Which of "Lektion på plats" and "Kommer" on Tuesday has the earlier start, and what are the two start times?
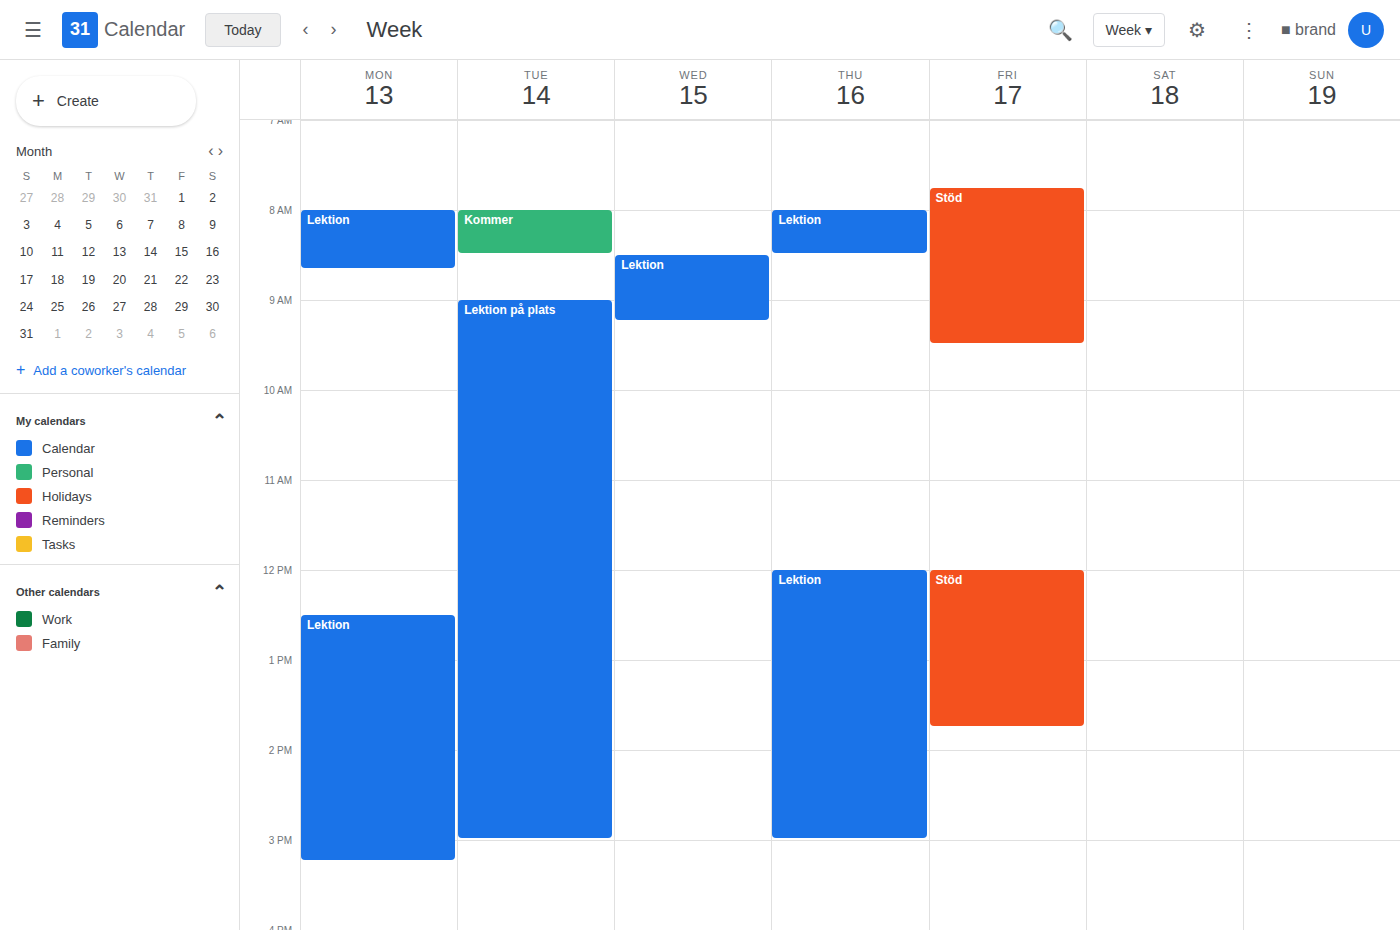
"Kommer" 8:00 AM; "Lektion på plats" 9:00 AM.